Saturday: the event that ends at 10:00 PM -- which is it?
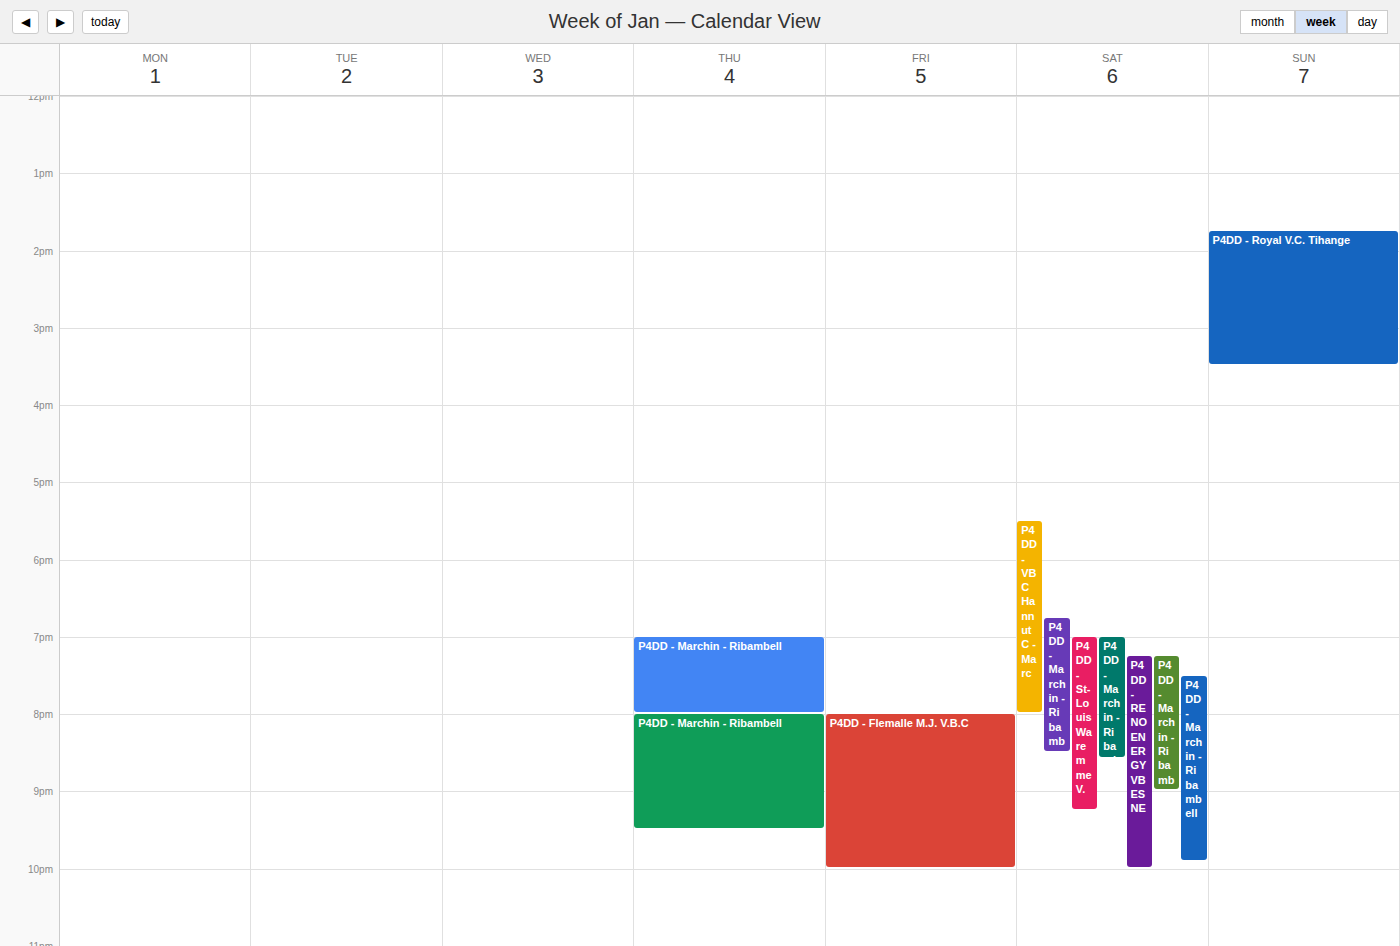
"P4DD - RENO ENERGY VB ESNE"